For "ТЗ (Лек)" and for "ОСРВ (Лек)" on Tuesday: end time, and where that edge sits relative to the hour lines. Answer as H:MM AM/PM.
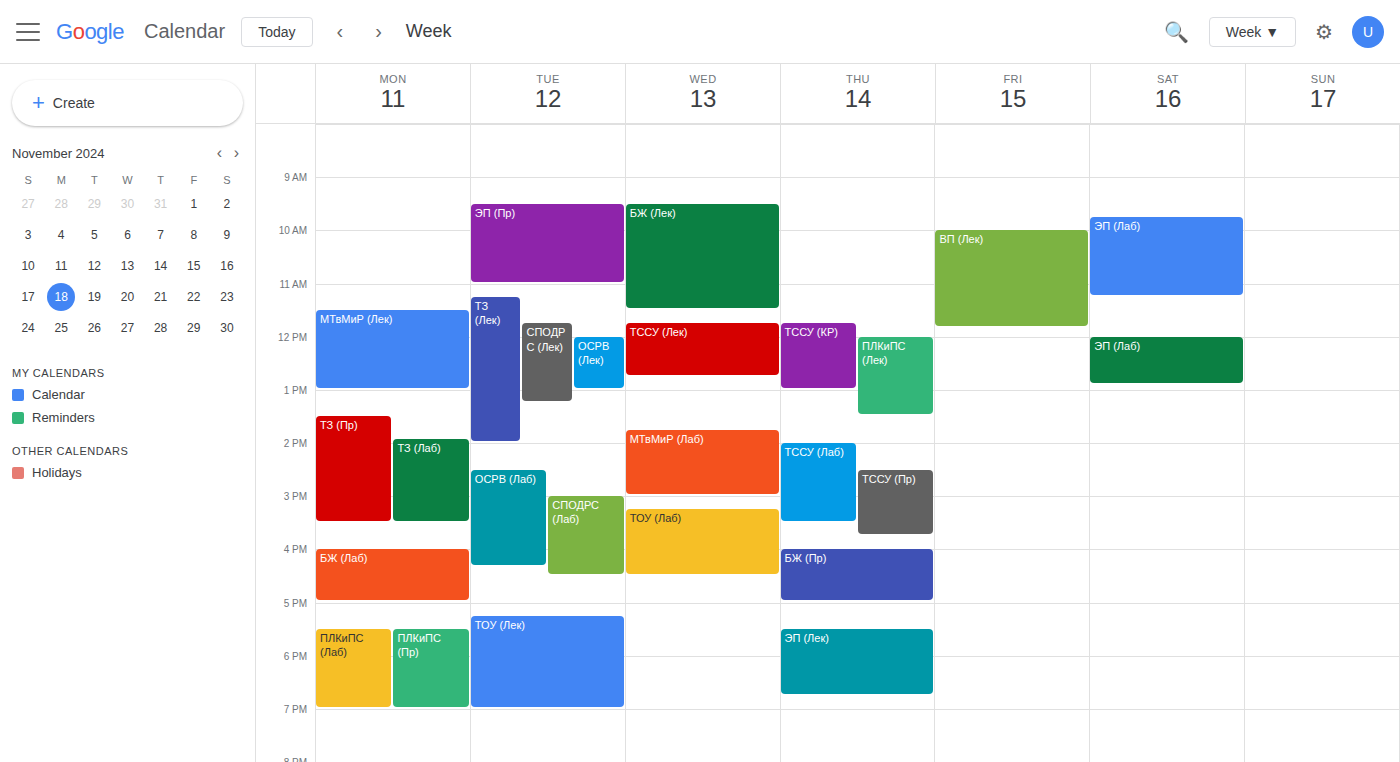
"ТЗ (Лек)": 2:00 PM, exactly on the 2 PM line. "ОСРВ (Лек)": 1:00 PM, exactly on the 1 PM line.